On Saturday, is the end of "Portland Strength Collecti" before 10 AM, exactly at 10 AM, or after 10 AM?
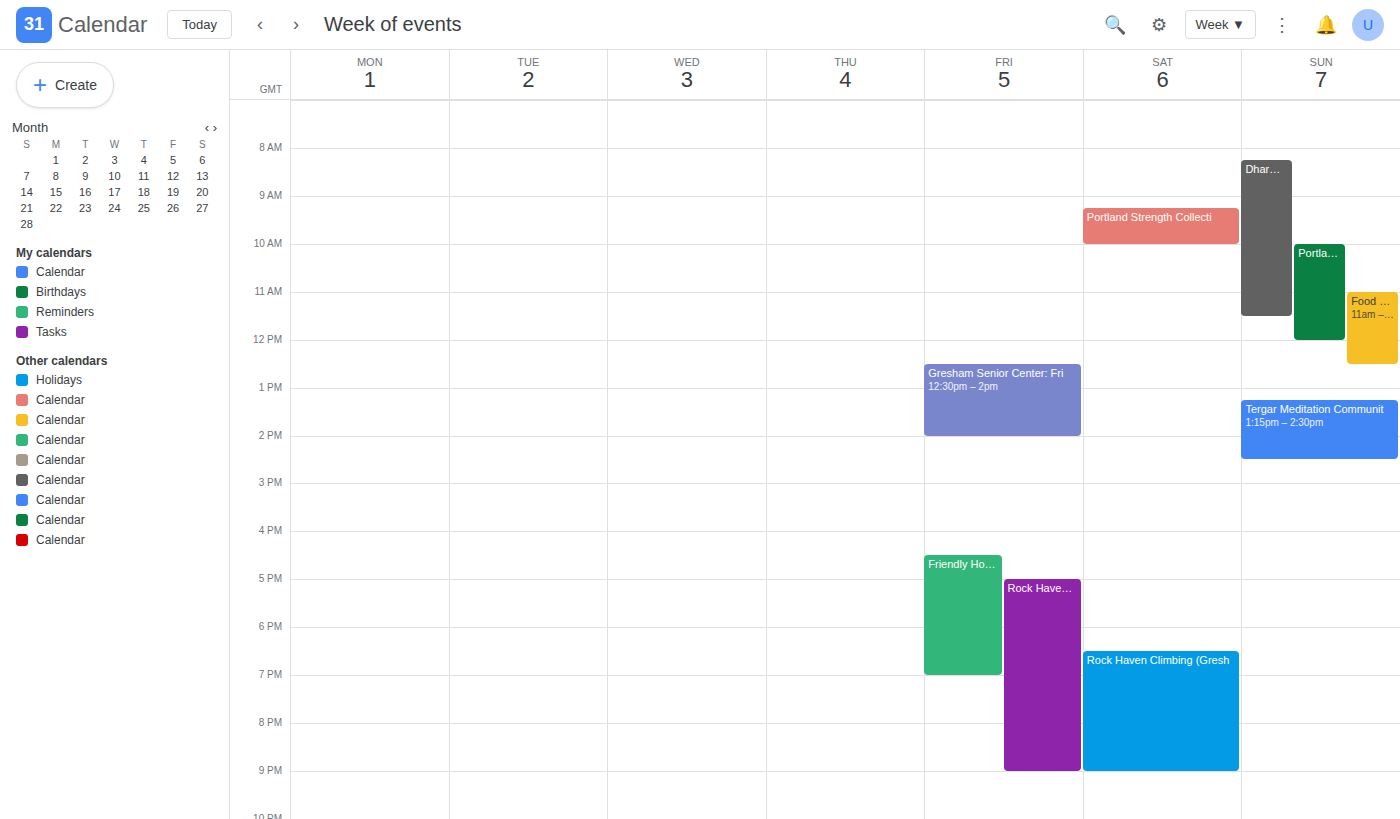
10:00 AM -- exactly at 10 AM, on the 10 AM line.